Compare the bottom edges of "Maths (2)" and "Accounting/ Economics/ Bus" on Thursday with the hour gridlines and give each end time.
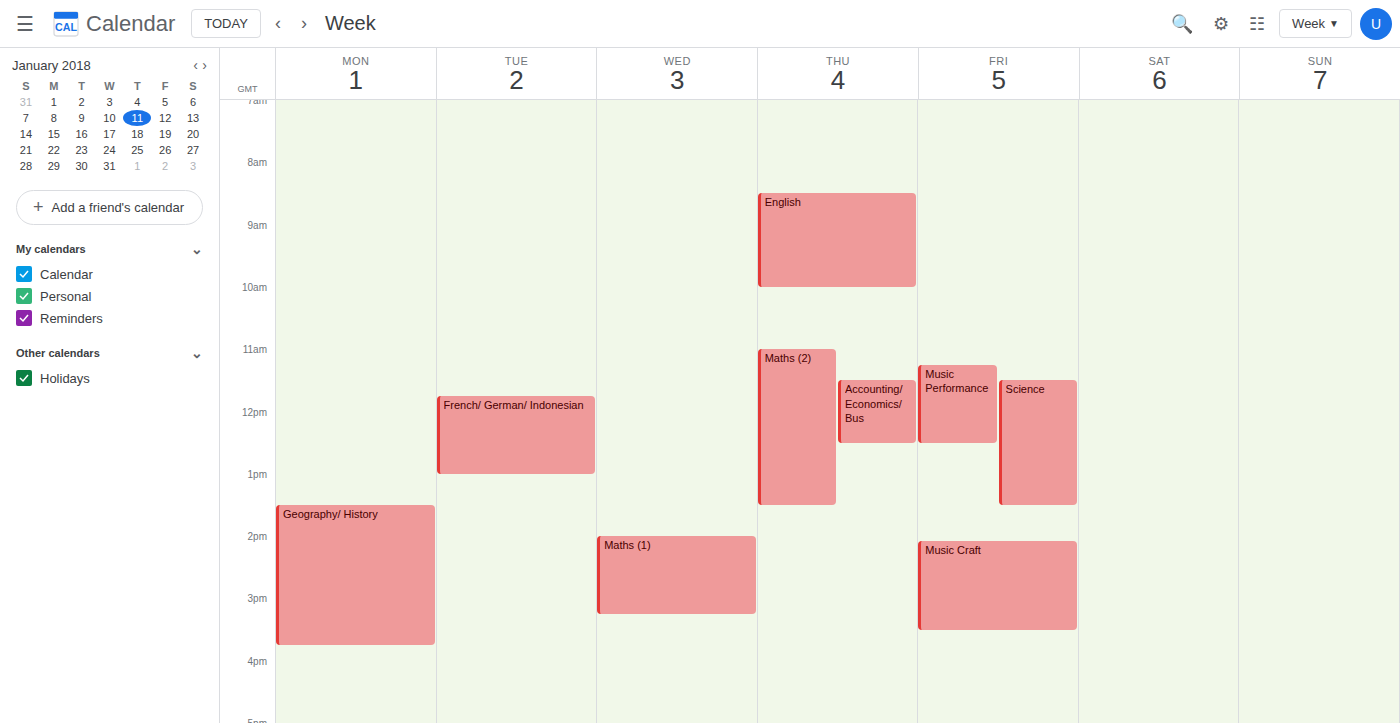
"Maths (2)": 1:30 PM, halfway between the 1 PM and 2 PM lines. "Accounting/ Economics/ Bus": 12:30 PM, halfway between the 12 PM and 1 PM lines.